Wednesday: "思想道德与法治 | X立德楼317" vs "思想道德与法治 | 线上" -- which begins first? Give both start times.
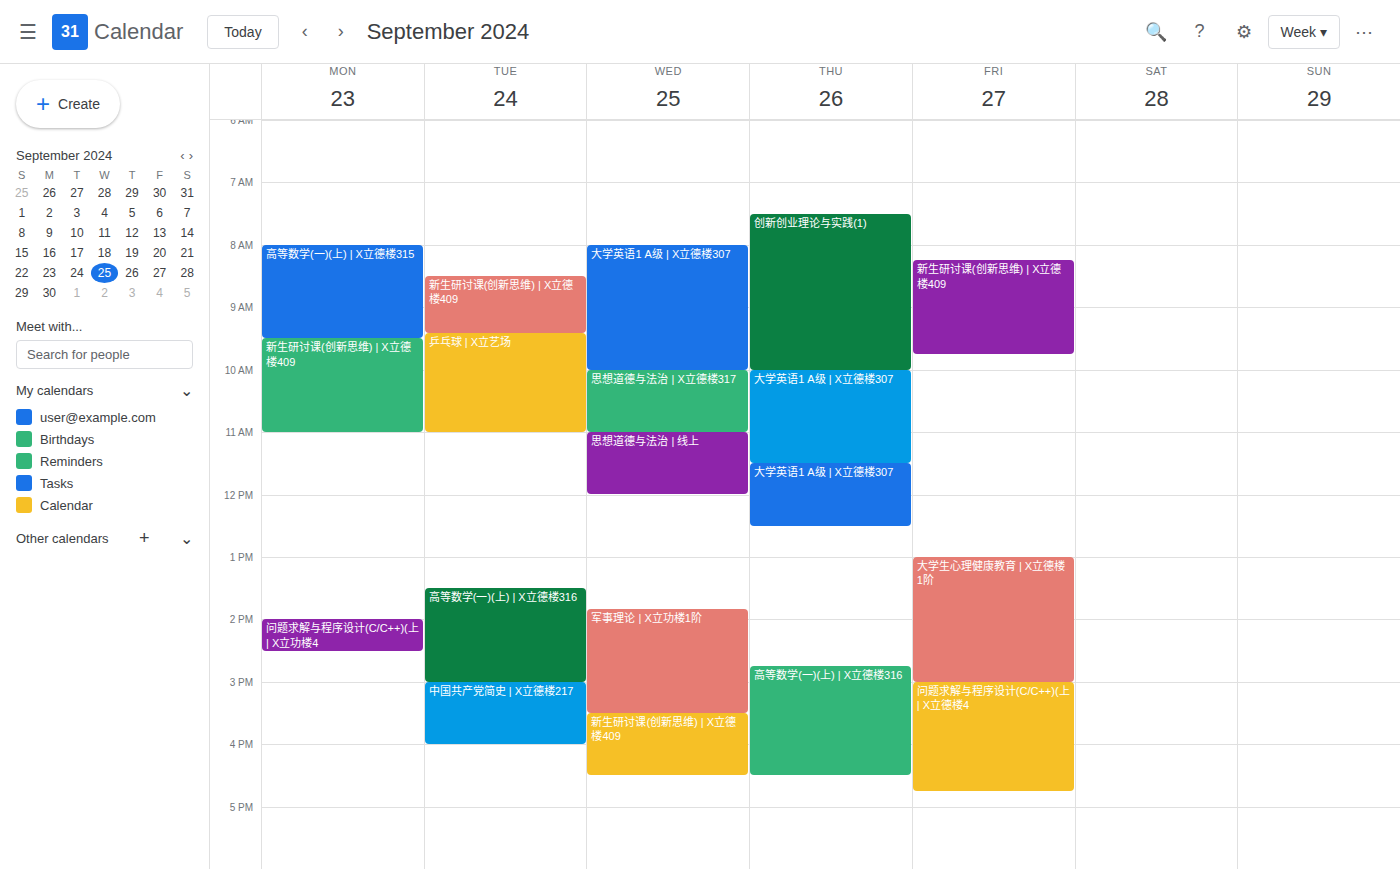
"思想道德与法治 | X立德楼317" 10:00 AM; "思想道德与法治 | 线上" 11:00 AM.